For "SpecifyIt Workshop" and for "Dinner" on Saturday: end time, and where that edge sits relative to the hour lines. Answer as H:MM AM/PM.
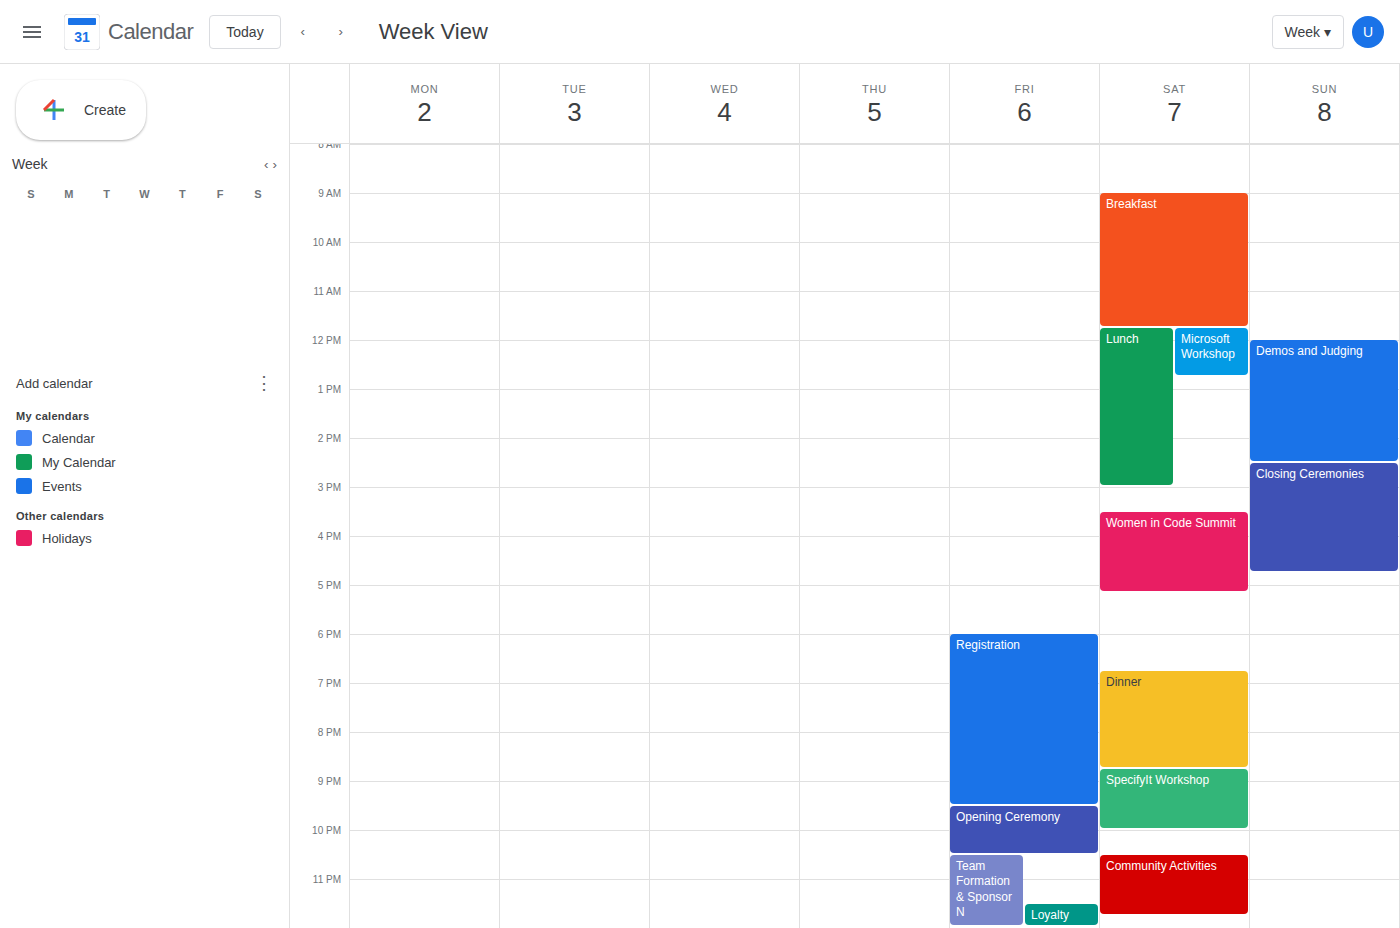
"SpecifyIt Workshop": 10:00 PM, exactly on the 10 PM line. "Dinner": 8:45 PM, neither: three quarters of the way from the 8 PM line to the 9 PM line.